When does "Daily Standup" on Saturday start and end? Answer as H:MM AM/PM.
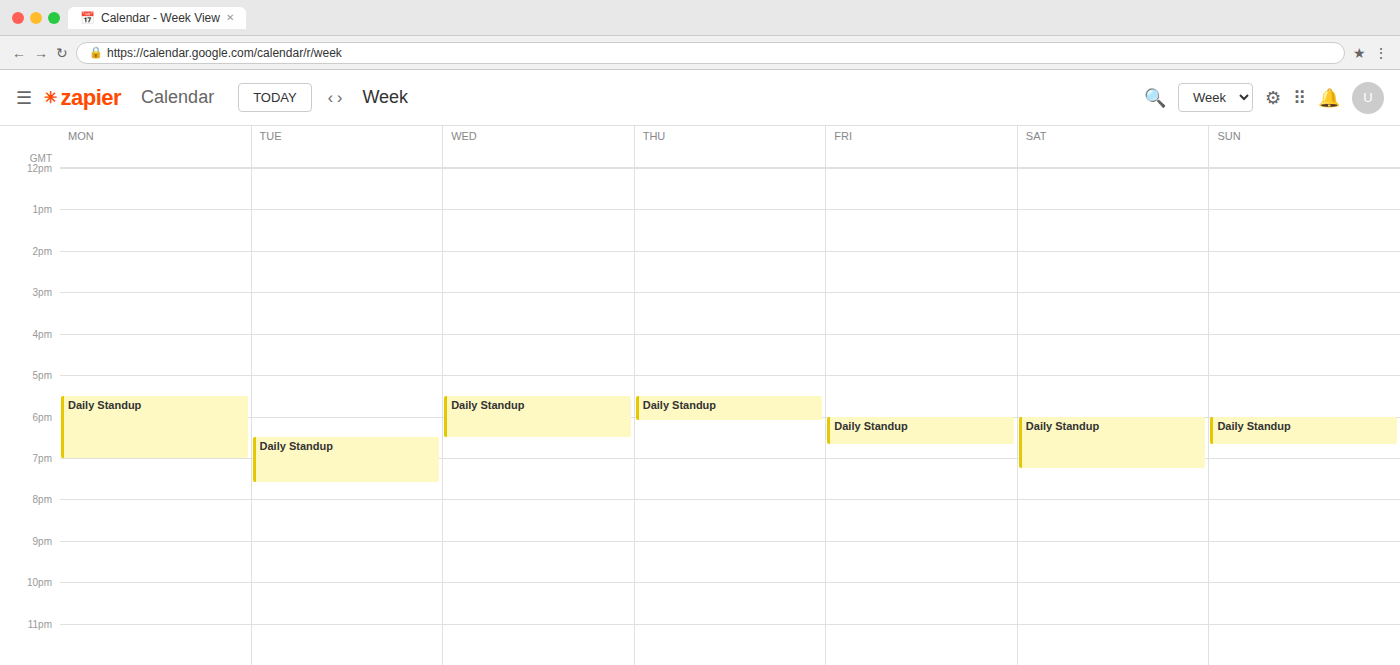
6:00 PM to 7:15 PM